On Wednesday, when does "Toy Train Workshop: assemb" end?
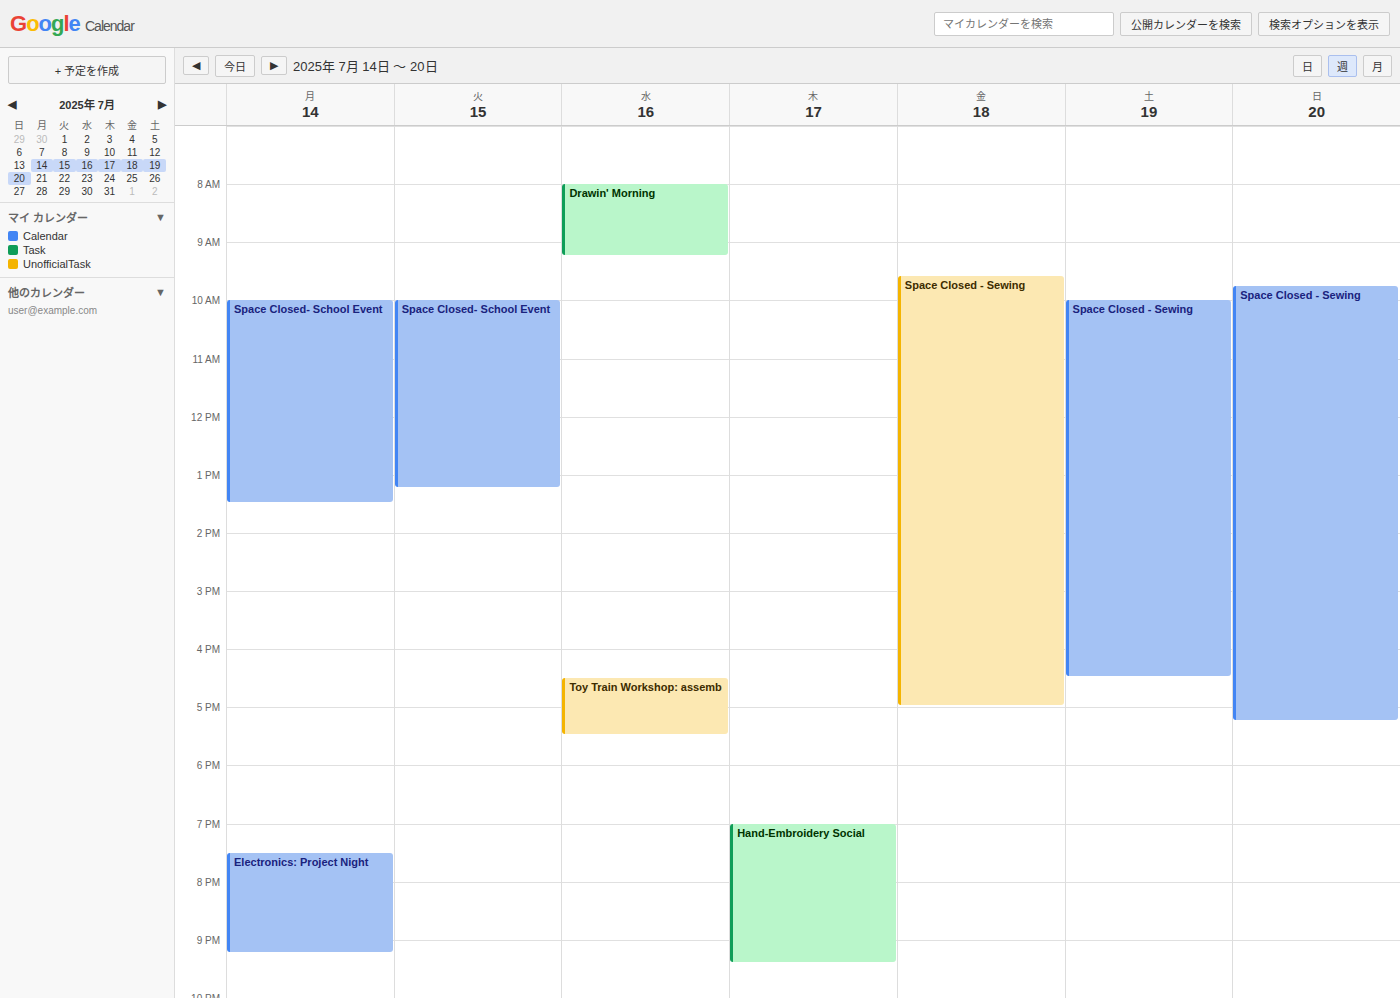
5:30 PM